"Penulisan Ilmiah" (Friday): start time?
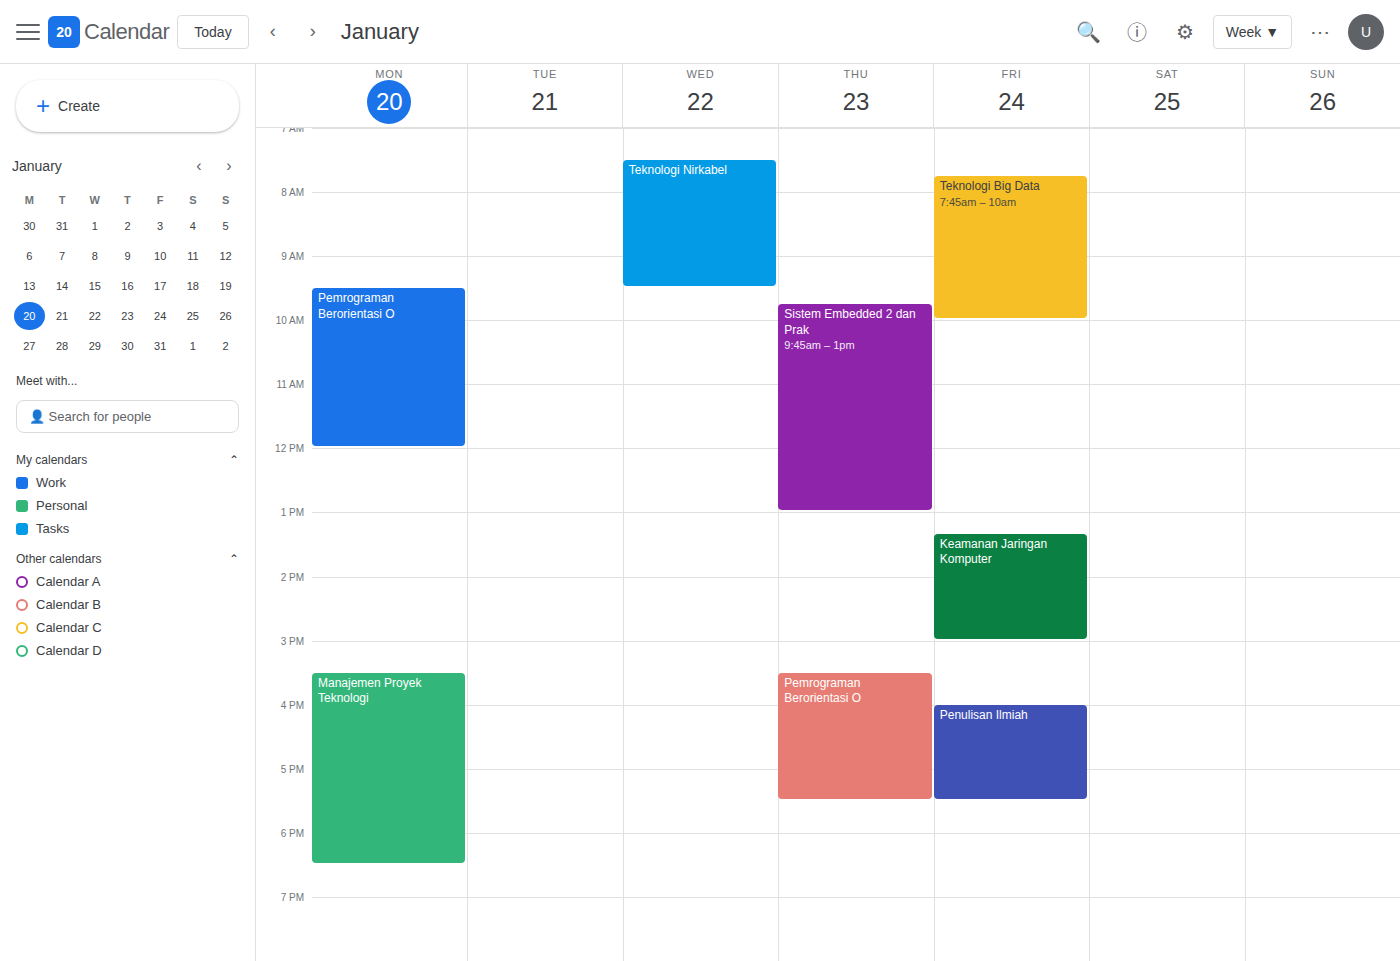
4:00 PM